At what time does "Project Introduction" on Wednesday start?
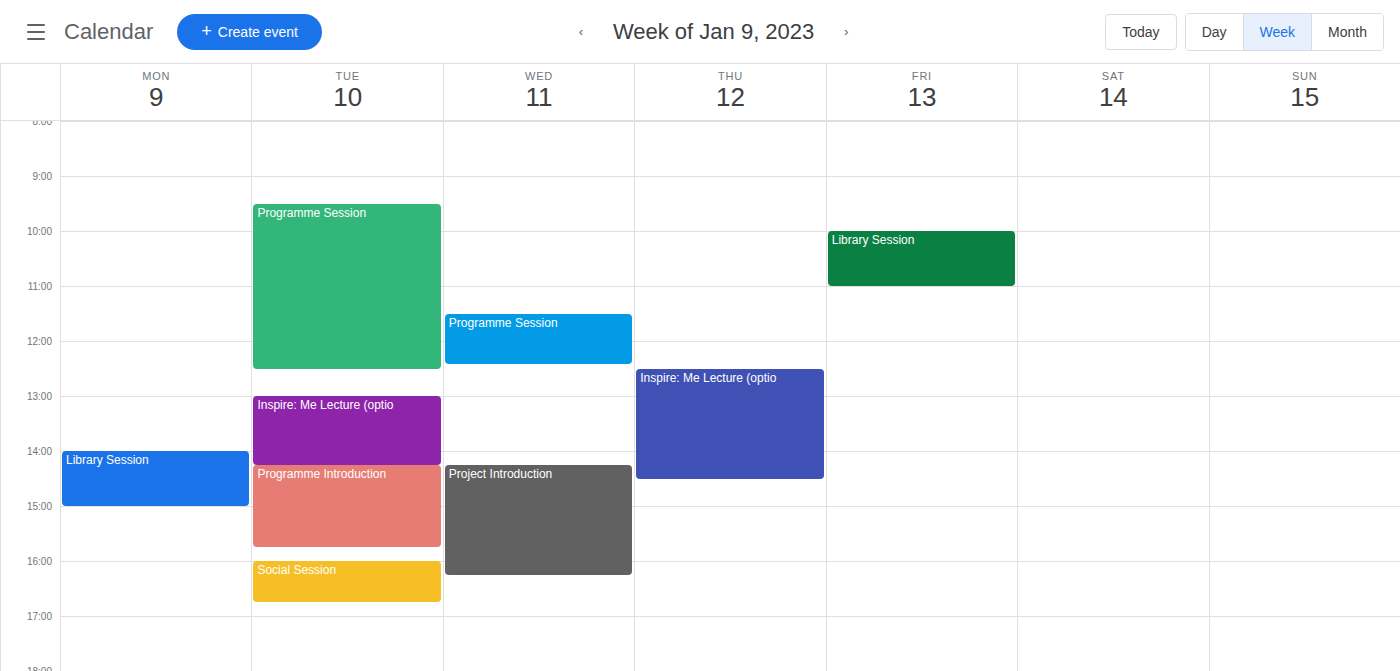
2:15 PM